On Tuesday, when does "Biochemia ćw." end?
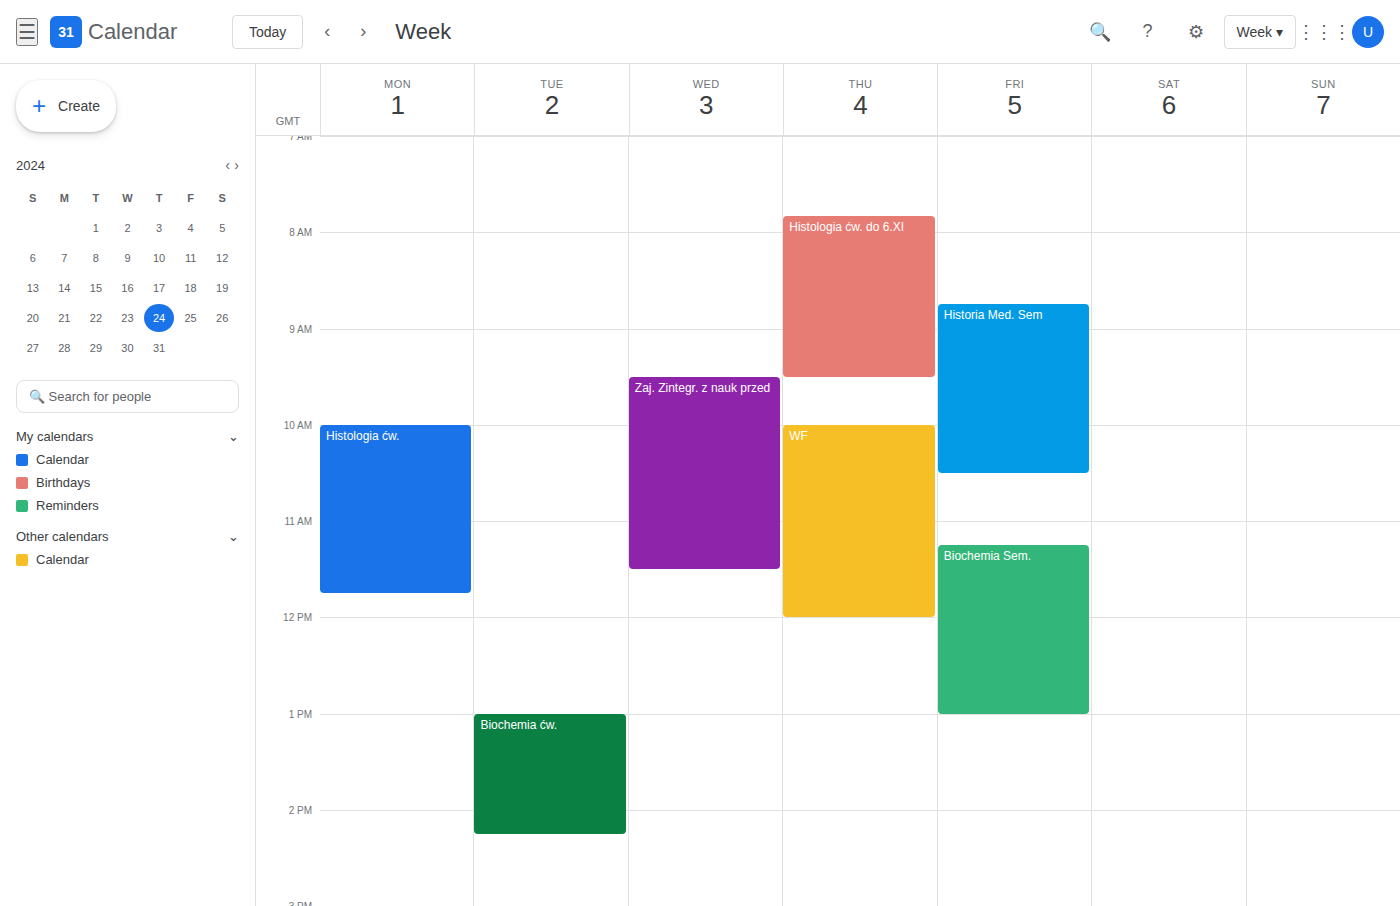
2:15 PM